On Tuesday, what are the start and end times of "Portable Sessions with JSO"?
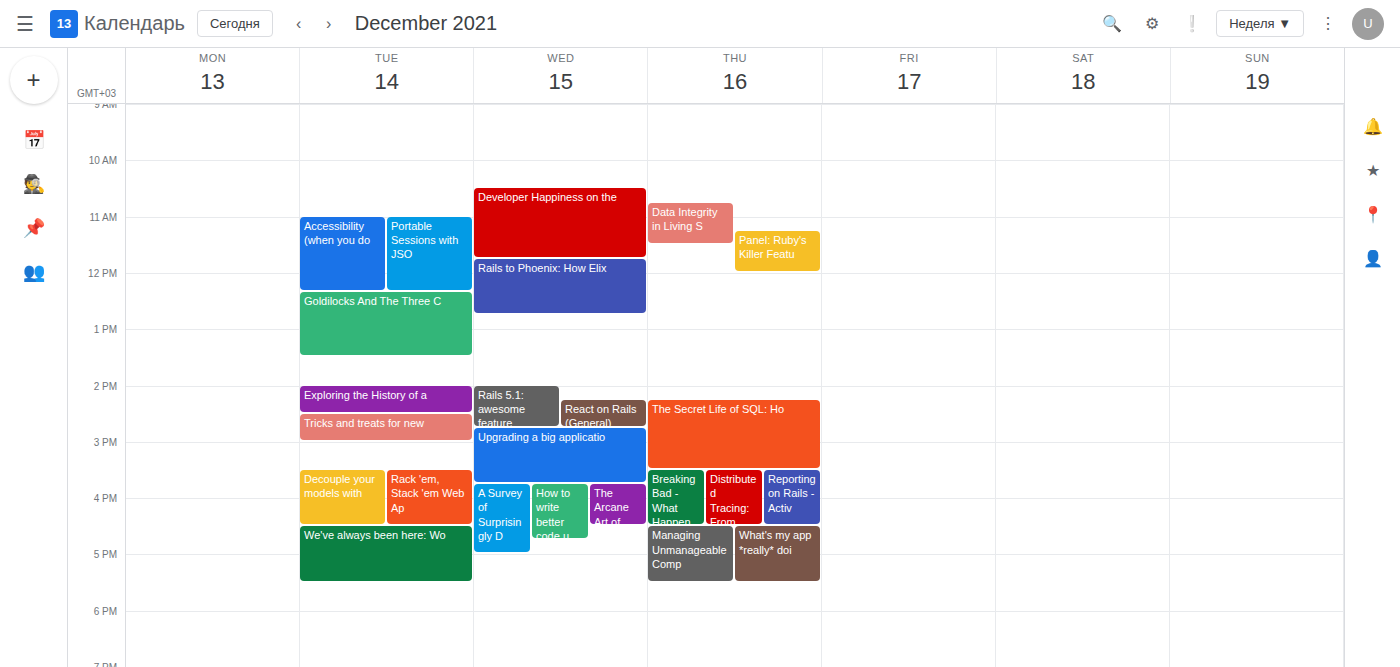
11:00 AM to 12:20 PM